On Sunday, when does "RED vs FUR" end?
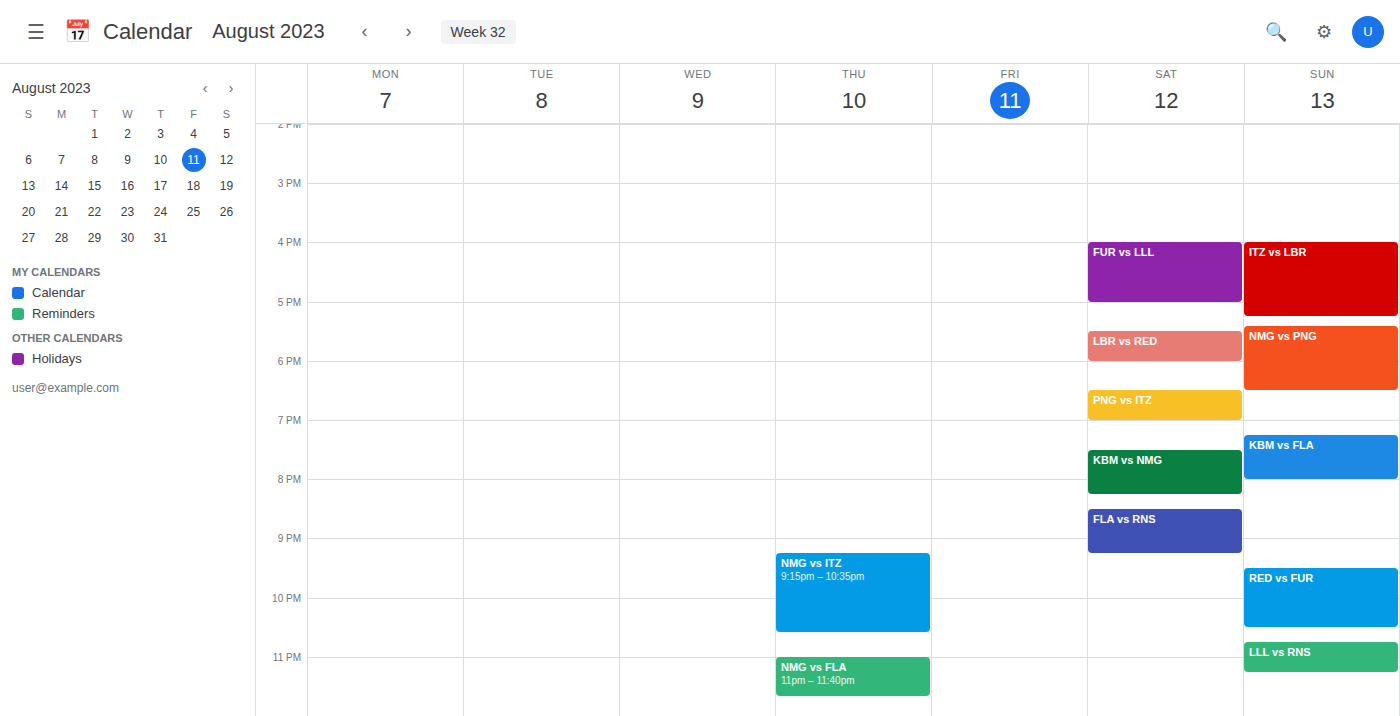
10:30 PM